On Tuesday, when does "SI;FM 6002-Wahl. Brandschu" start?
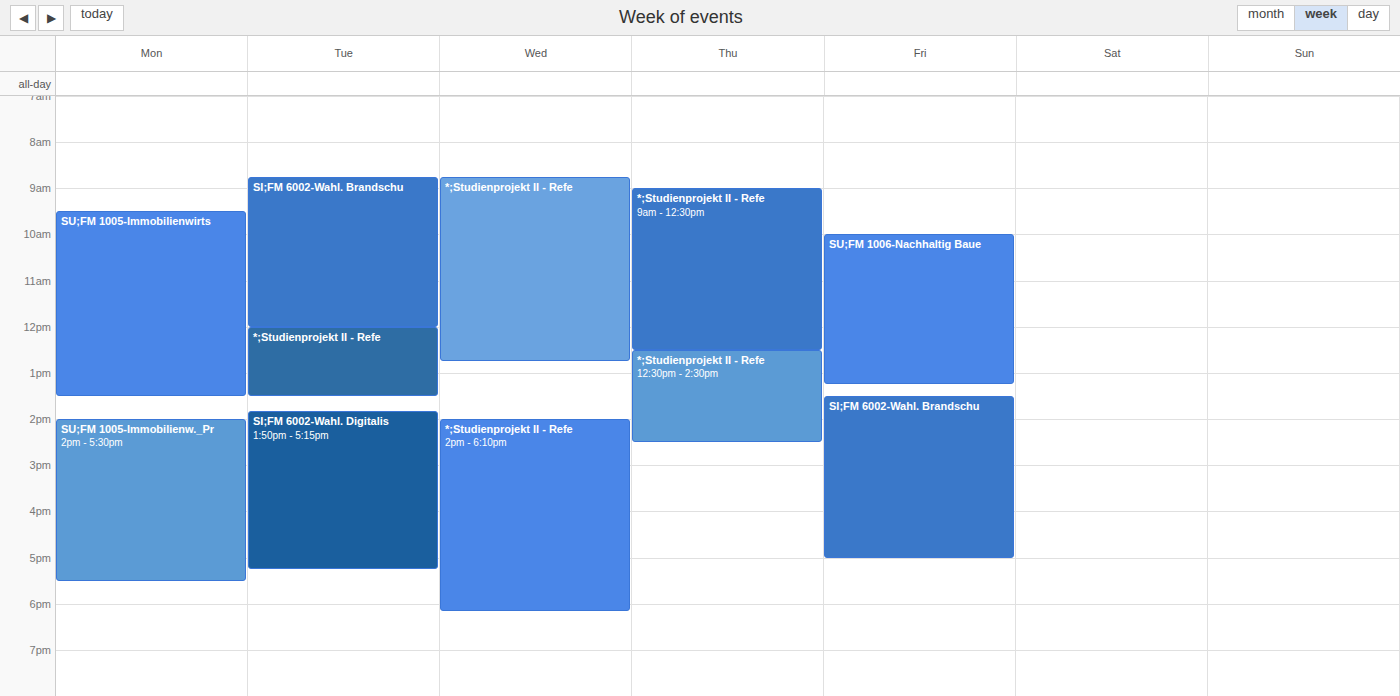
8:45 AM